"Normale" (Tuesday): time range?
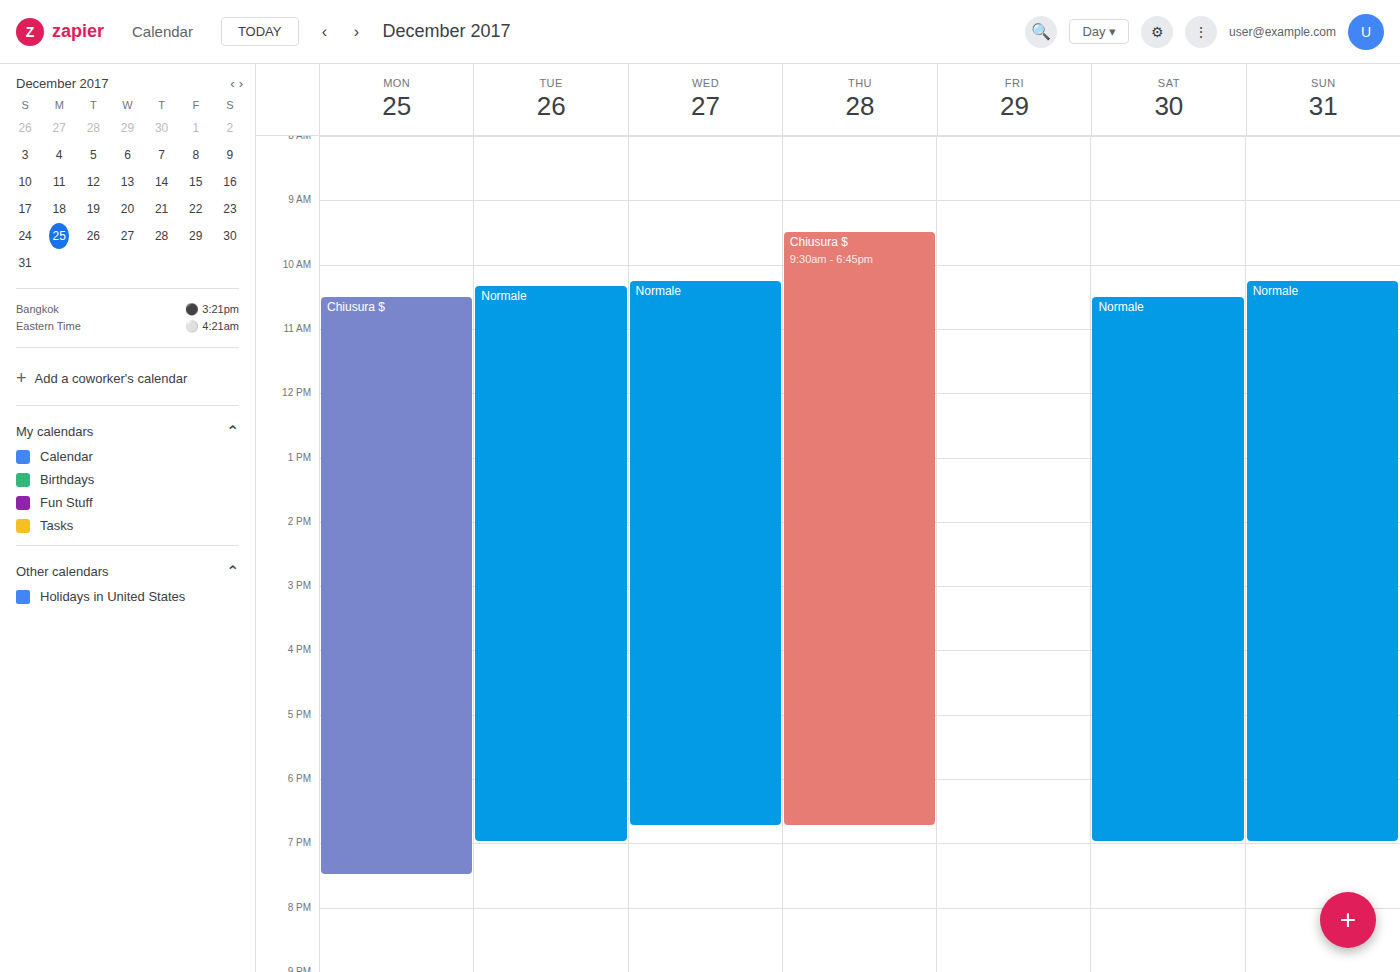
10:20 AM to 7:00 PM